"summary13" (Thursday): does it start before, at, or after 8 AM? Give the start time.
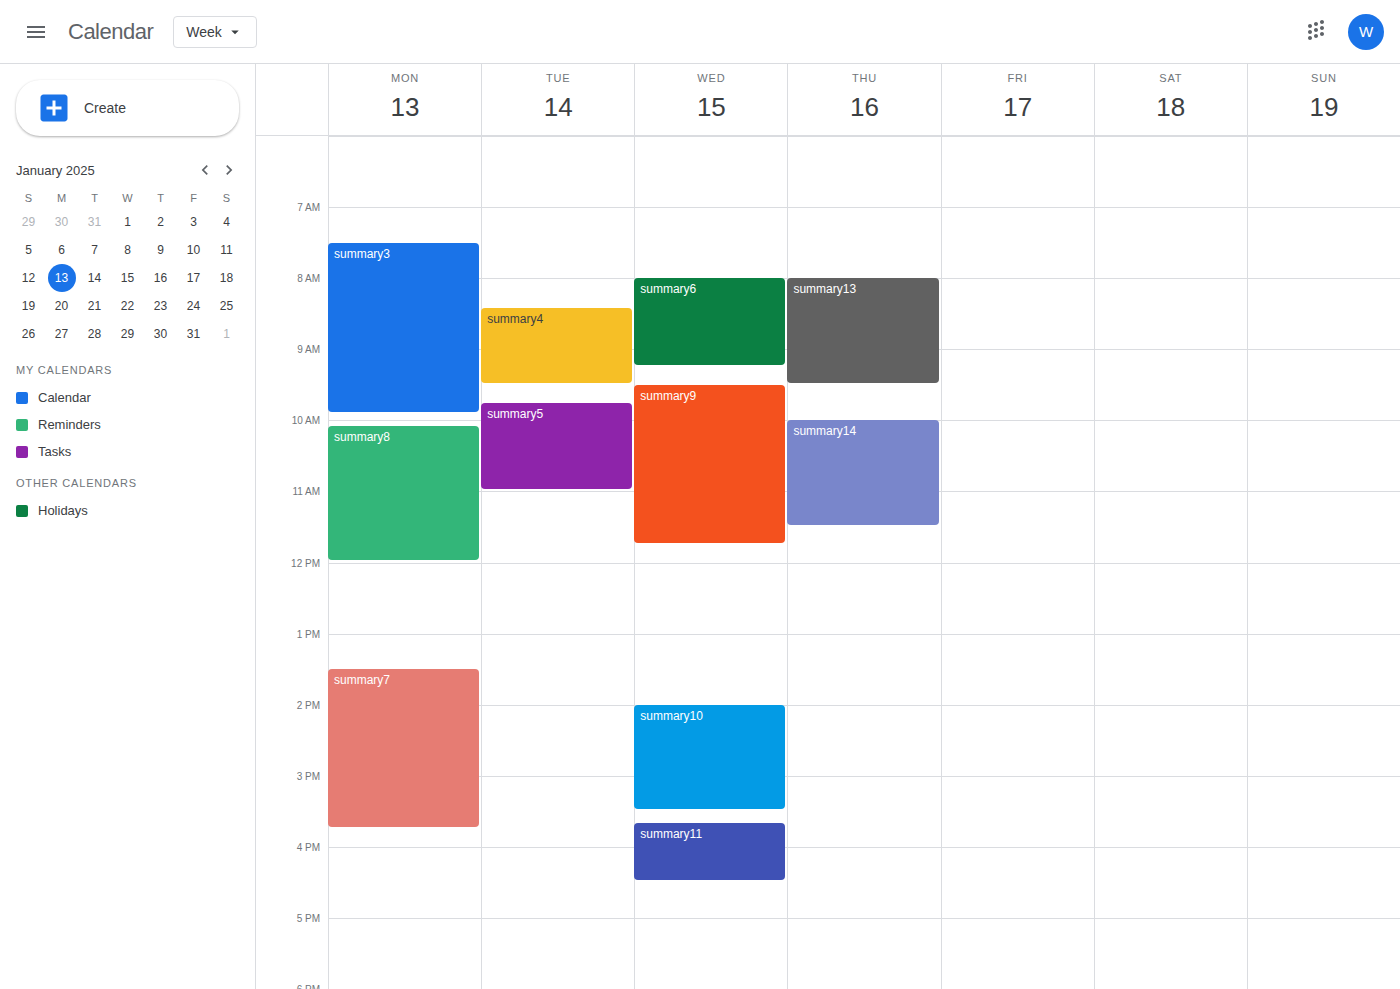
8:00 AM -- exactly at 8 AM, on the 8 AM line.